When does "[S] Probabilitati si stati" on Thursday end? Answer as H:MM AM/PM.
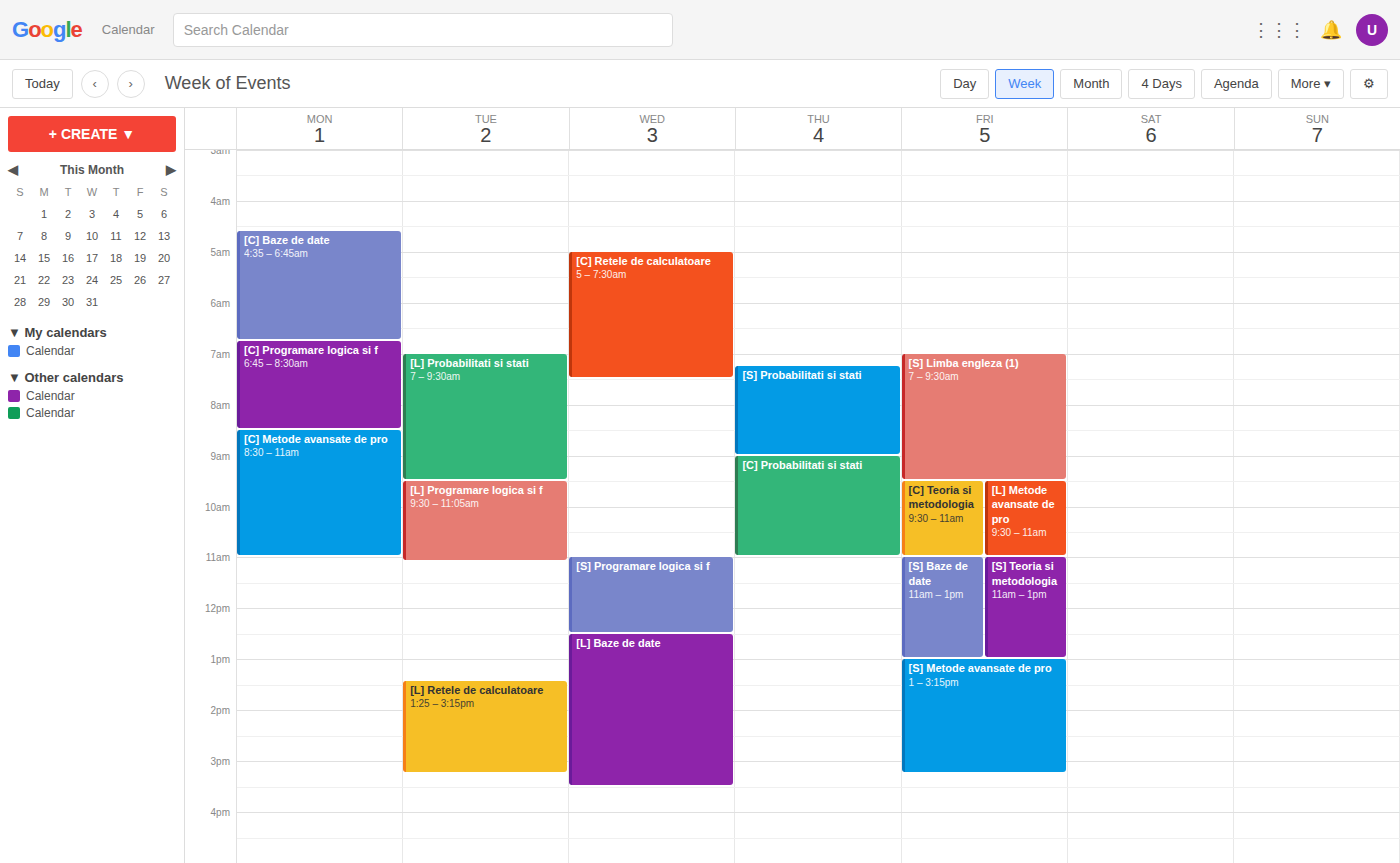
9:00 AM